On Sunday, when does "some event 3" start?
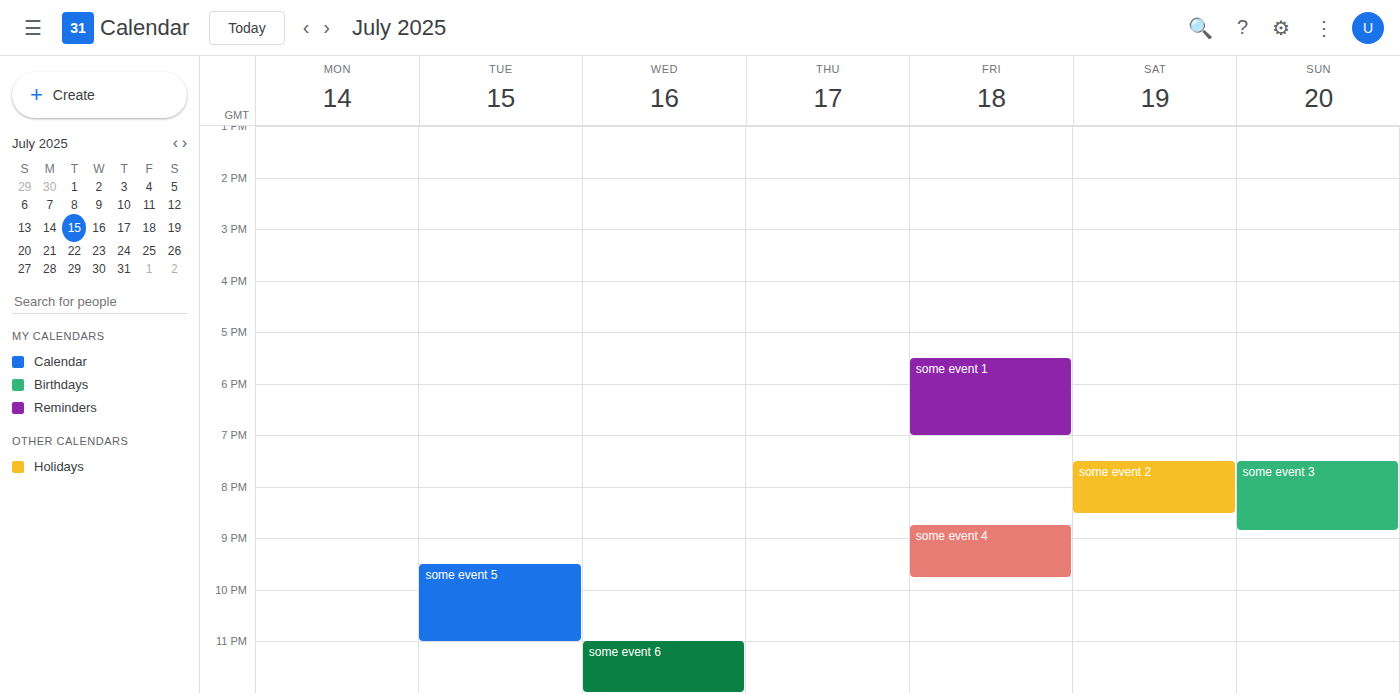
7:30 PM